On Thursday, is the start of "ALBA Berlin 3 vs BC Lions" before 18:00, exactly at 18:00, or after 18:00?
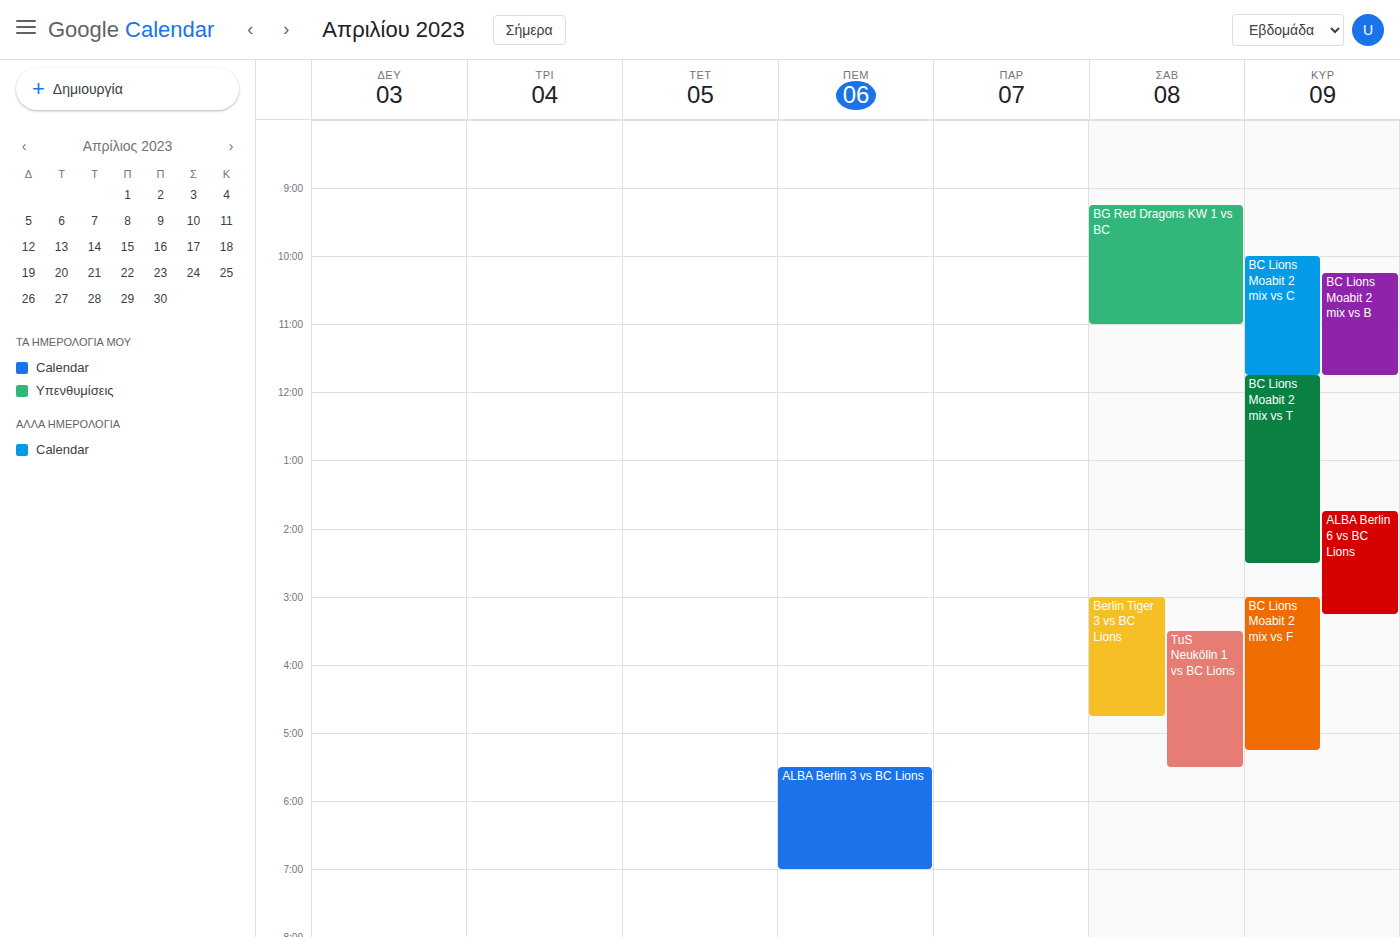
17:30 -- before 18:00, 30 minutes above the 18:00 line.